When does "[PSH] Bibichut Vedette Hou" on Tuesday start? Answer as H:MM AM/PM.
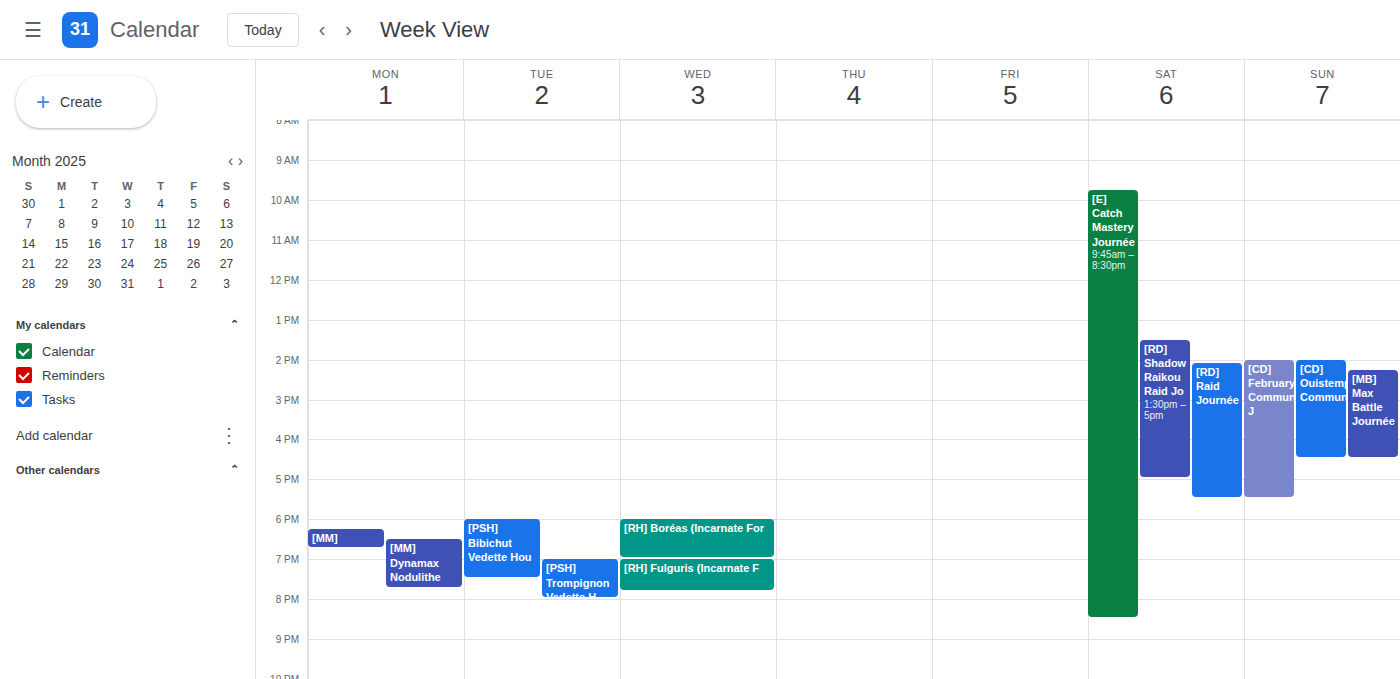
6:00 PM